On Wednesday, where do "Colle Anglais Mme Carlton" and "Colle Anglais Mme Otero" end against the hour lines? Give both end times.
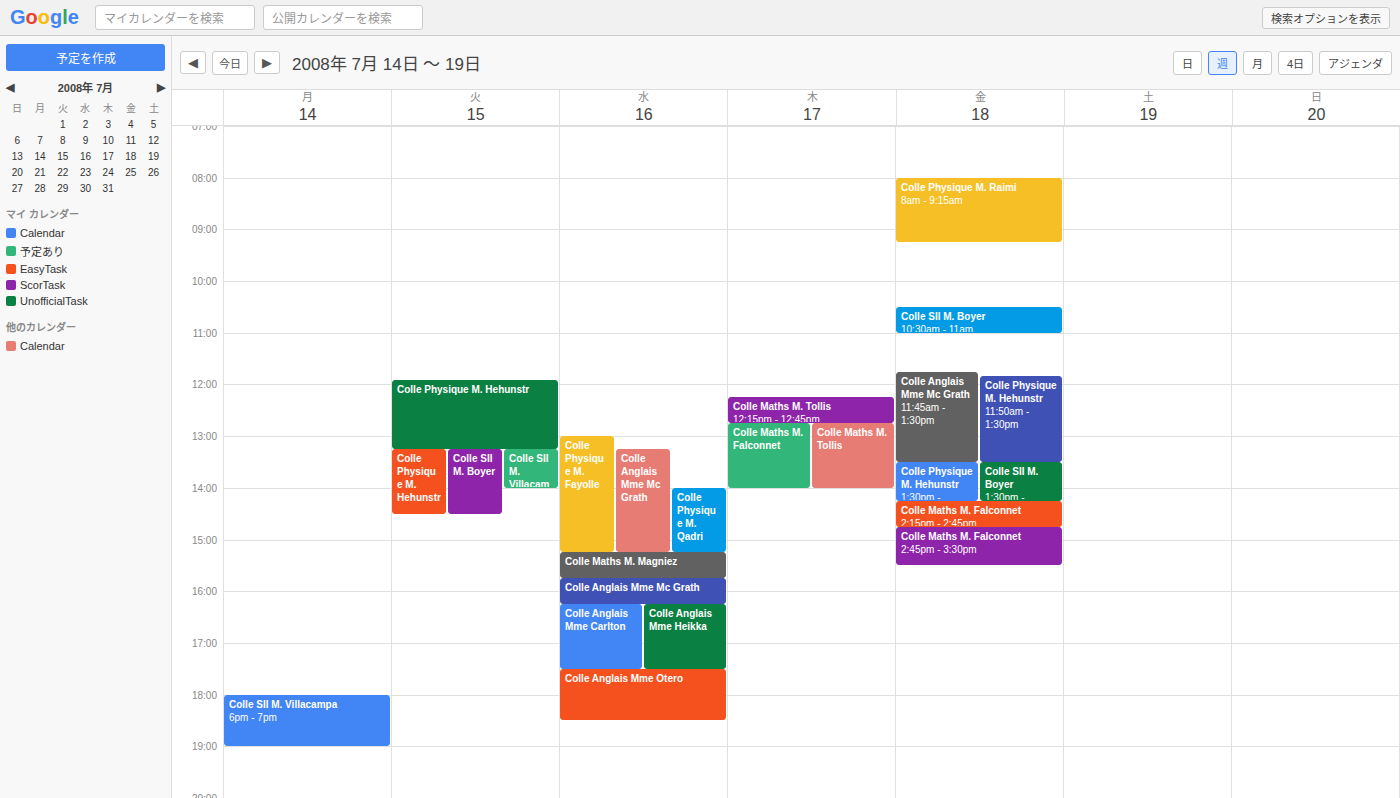
"Colle Anglais Mme Carlton": 5:30 PM, halfway between the 5 PM and 6 PM lines. "Colle Anglais Mme Otero": 6:30 PM, halfway between the 6 PM and 7 PM lines.